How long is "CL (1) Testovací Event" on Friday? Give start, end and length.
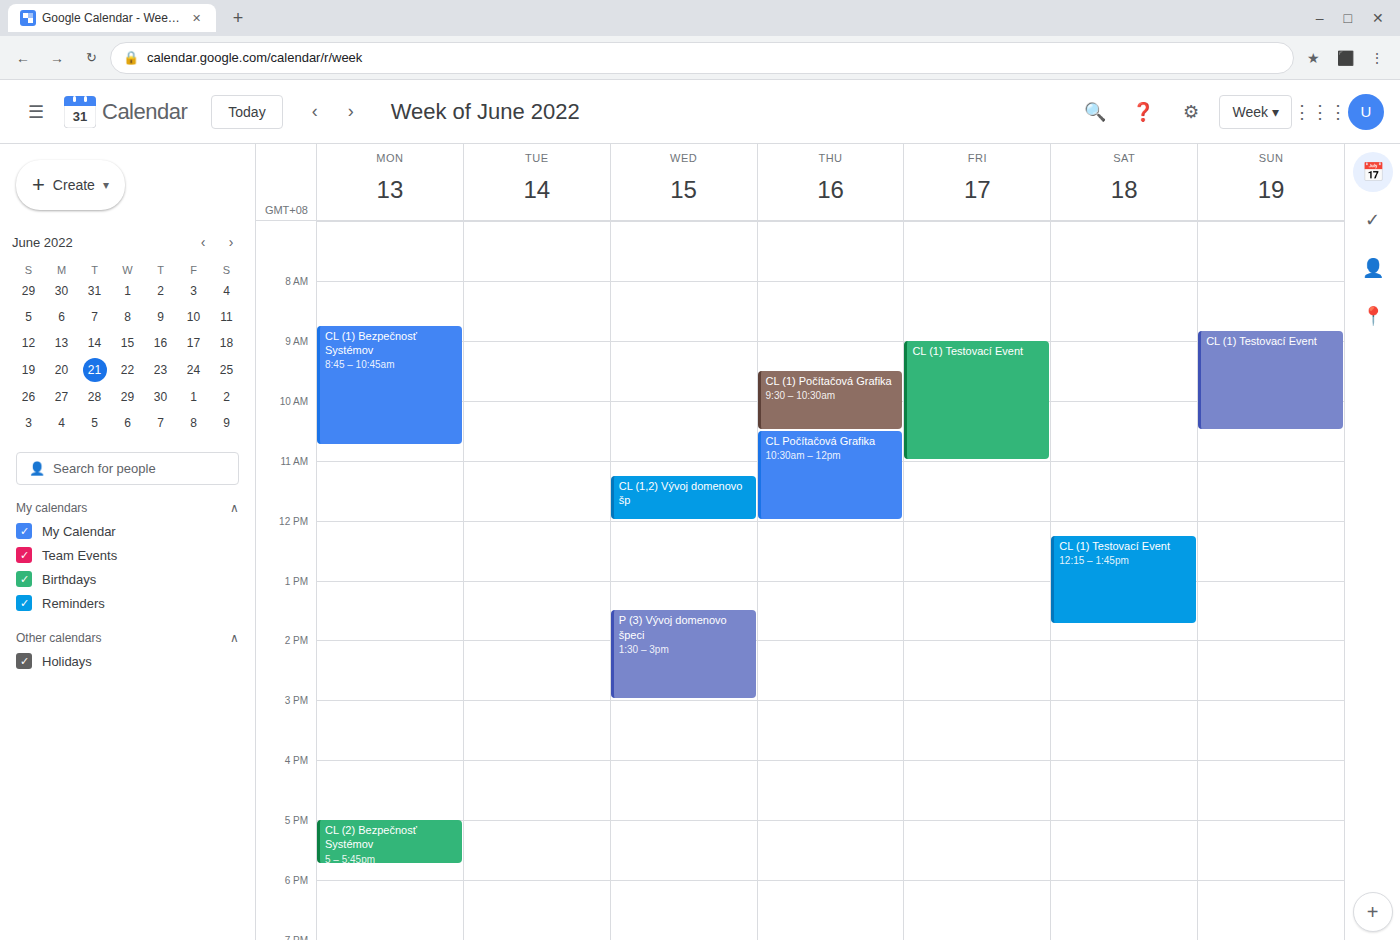
9:00 AM to 11:00 AM, 2 hours